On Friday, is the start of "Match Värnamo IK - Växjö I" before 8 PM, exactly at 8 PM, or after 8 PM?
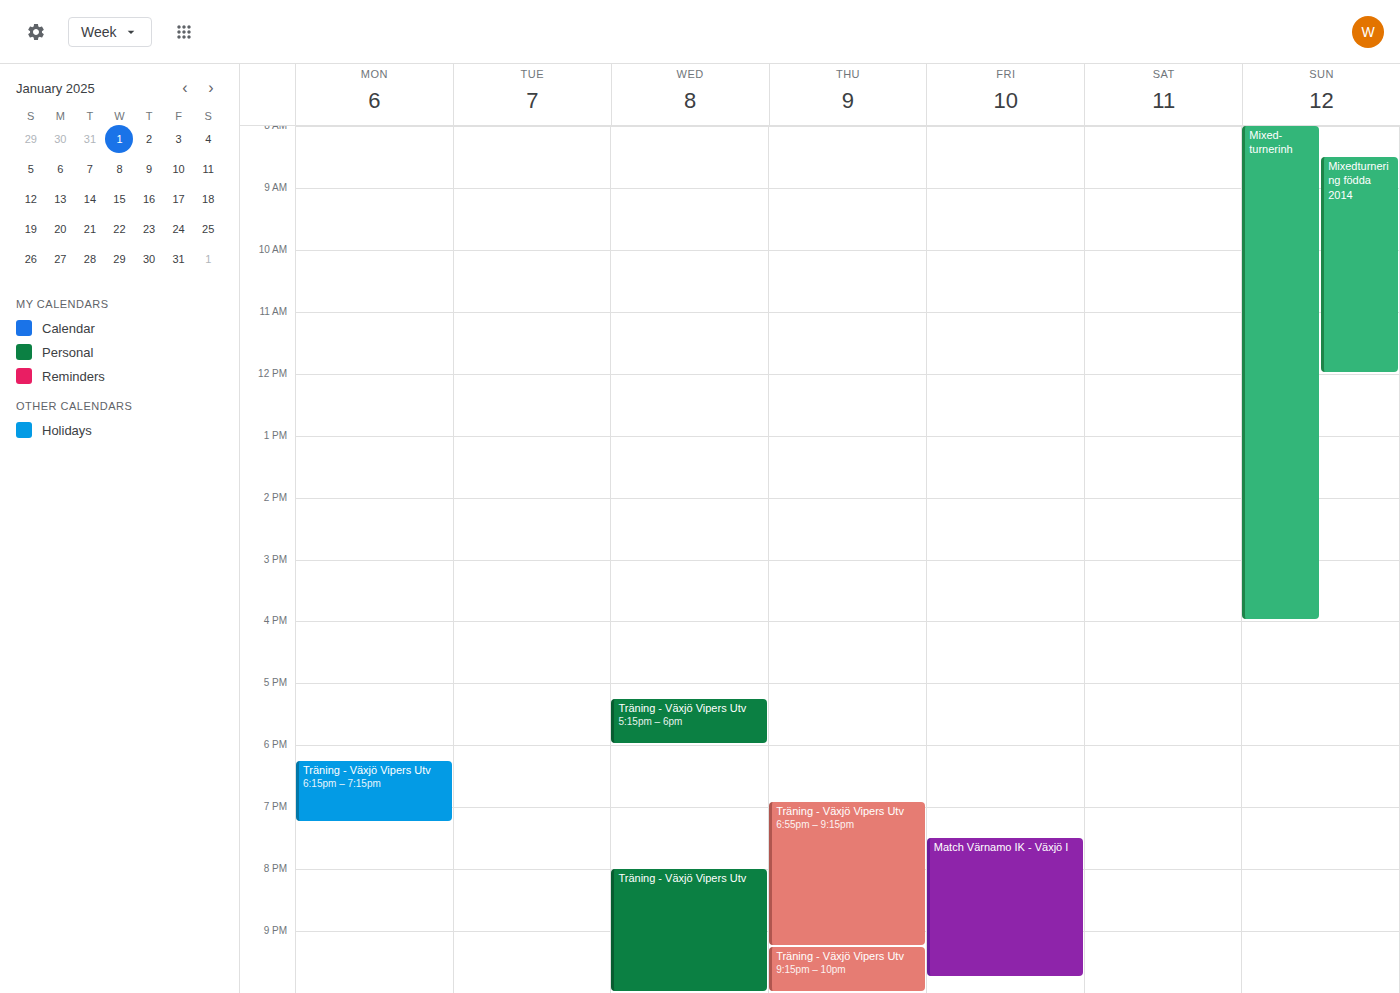
7:30 PM -- before 8 PM, 30 minutes above the 8 PM line.